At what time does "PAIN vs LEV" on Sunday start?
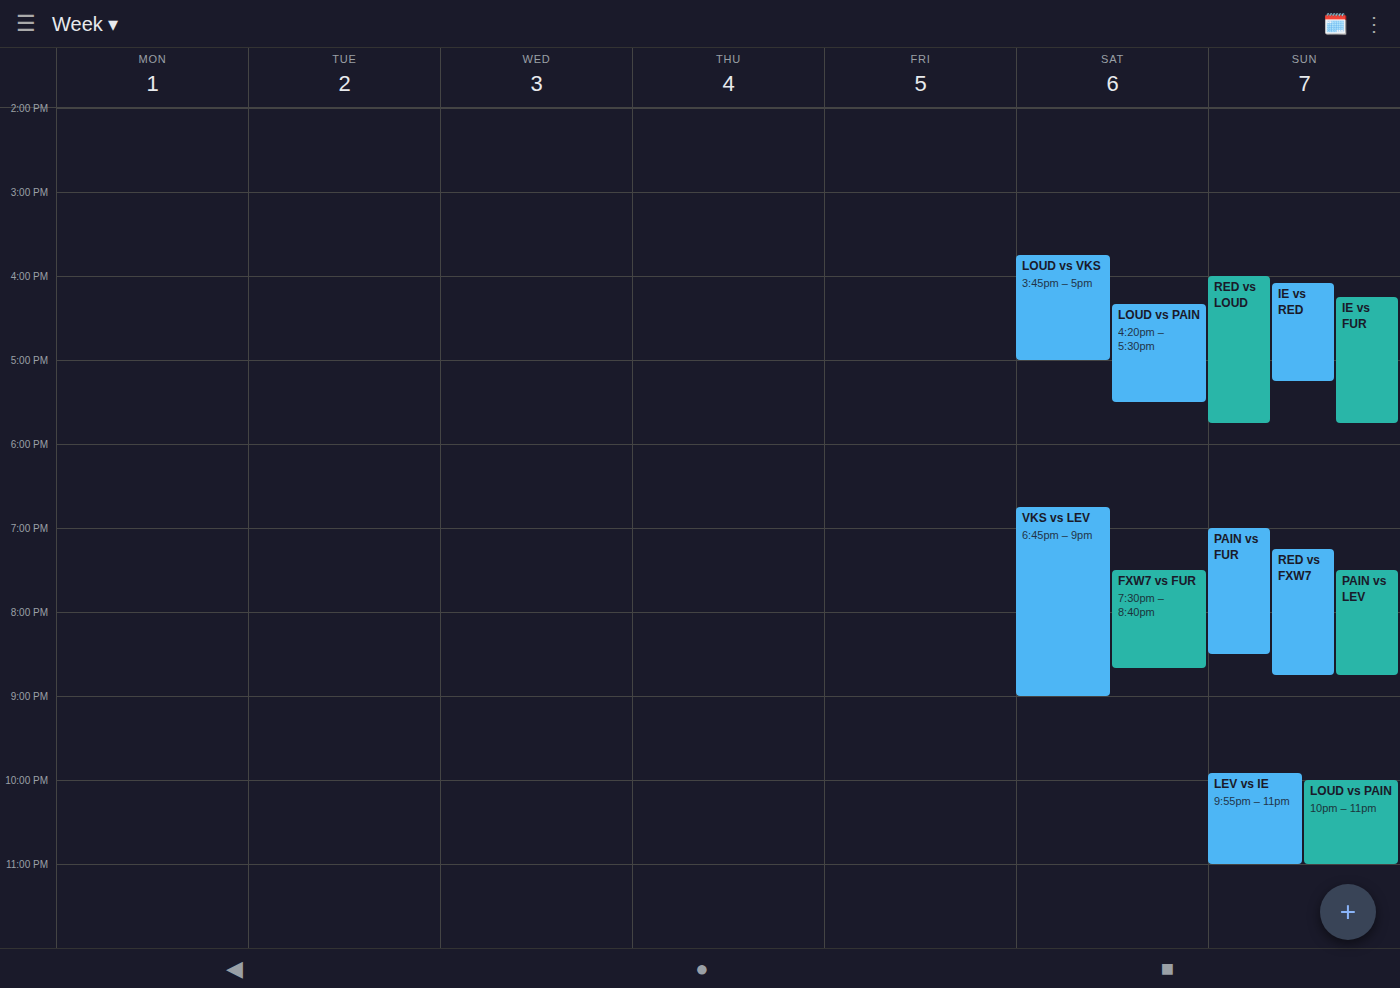
7:30 PM